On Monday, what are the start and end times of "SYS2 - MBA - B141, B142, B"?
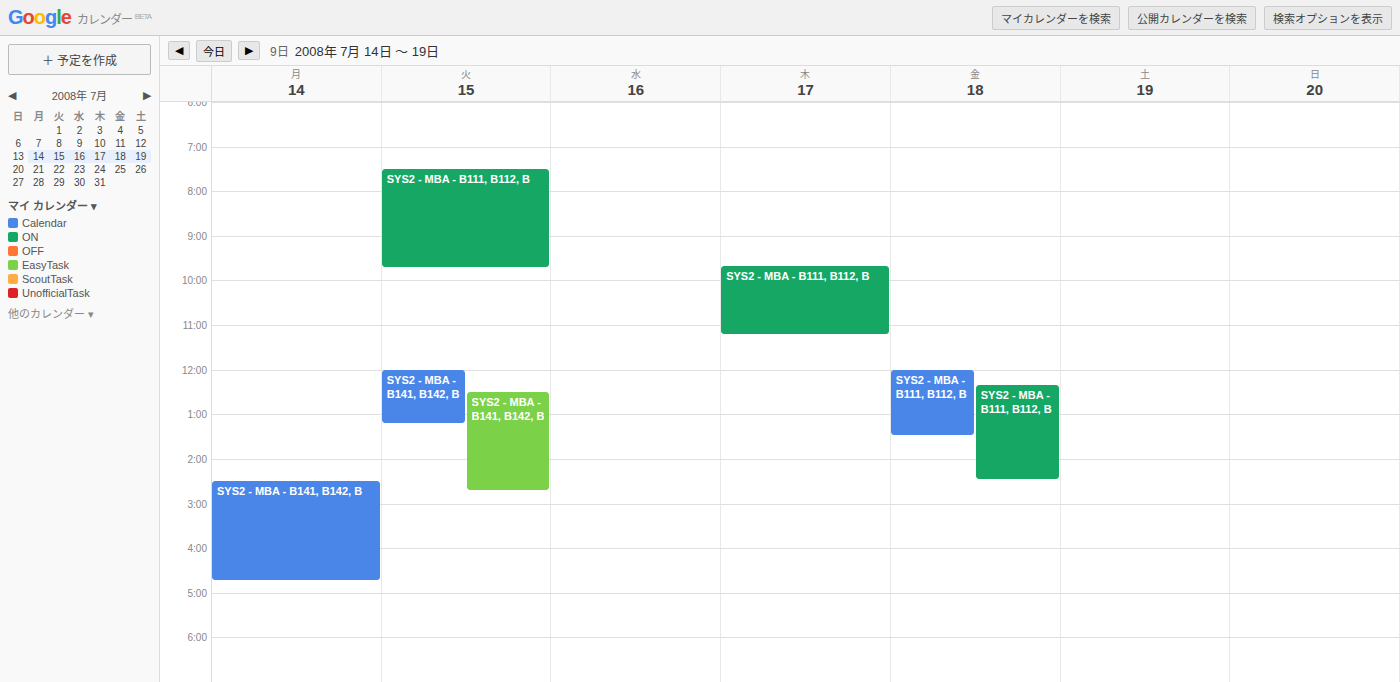
2:30 PM to 4:45 PM